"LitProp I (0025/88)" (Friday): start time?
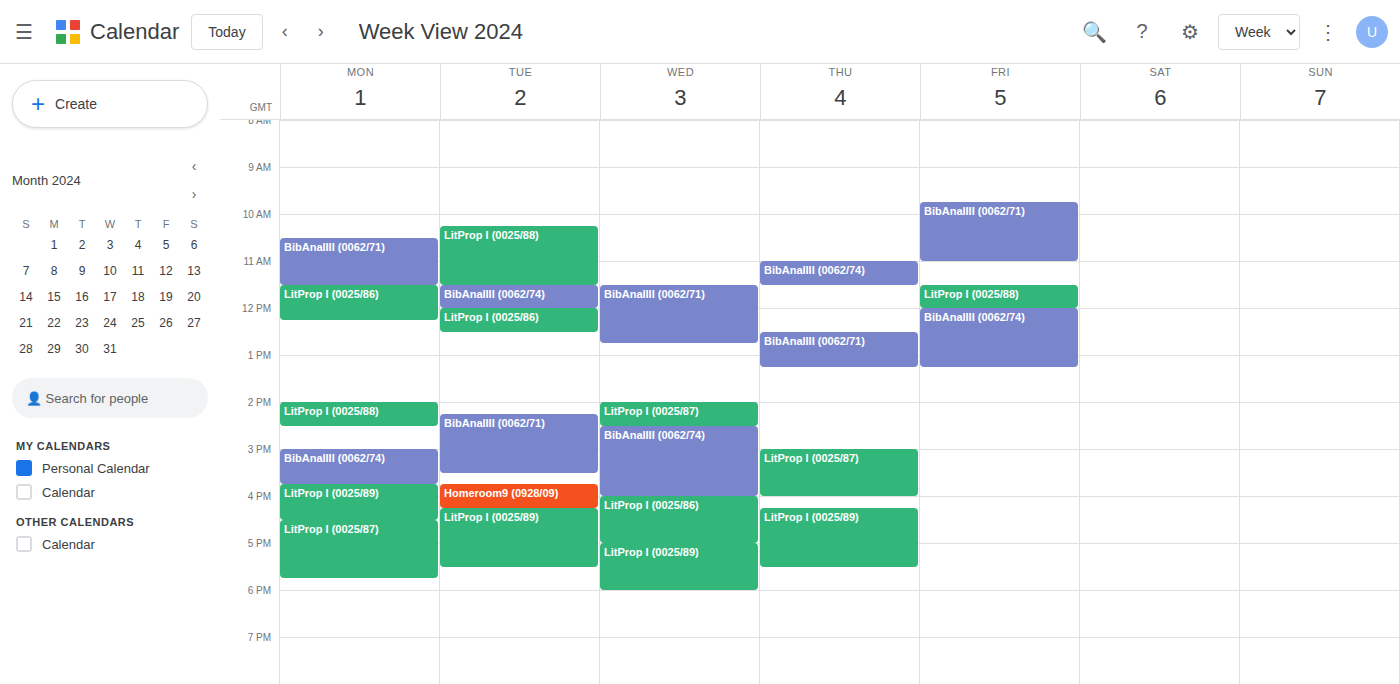
11:30 AM